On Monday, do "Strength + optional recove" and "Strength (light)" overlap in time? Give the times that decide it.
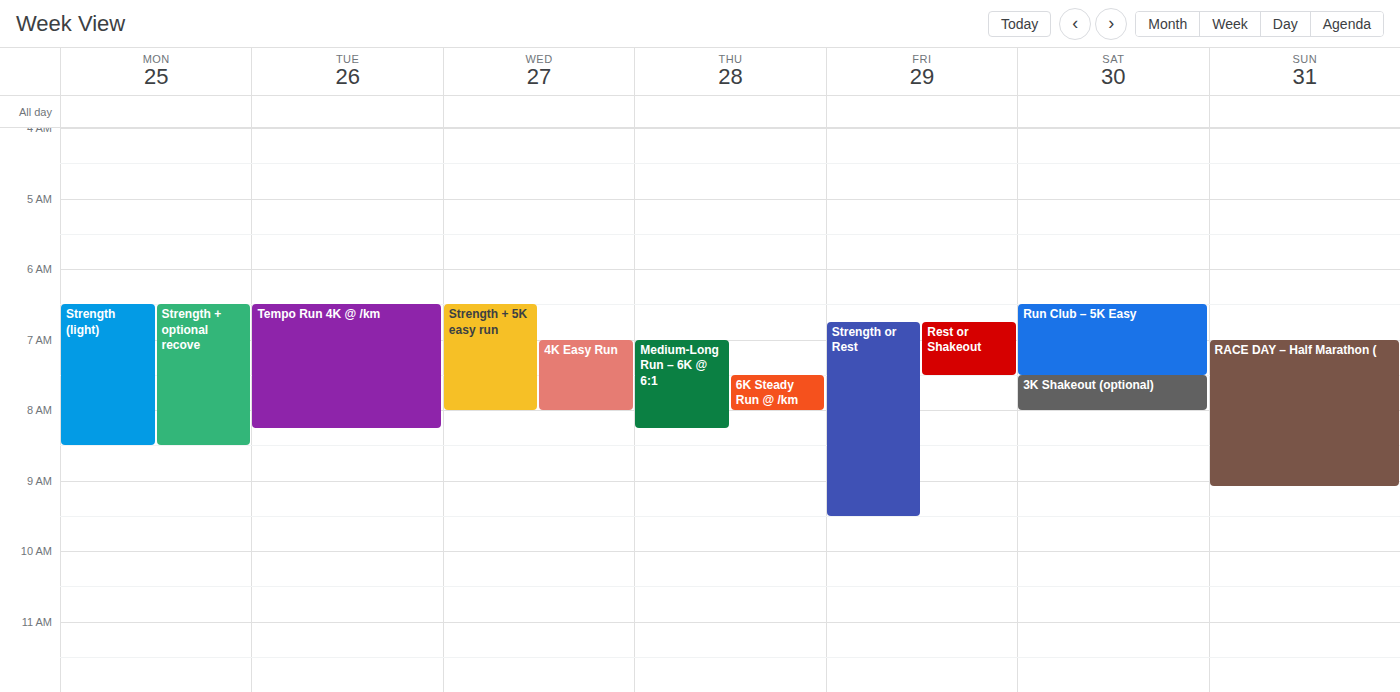
"Strength (light)" runs 6:30 AM to 8:30 AM, inside "Strength + optional recove" -- they overlap.